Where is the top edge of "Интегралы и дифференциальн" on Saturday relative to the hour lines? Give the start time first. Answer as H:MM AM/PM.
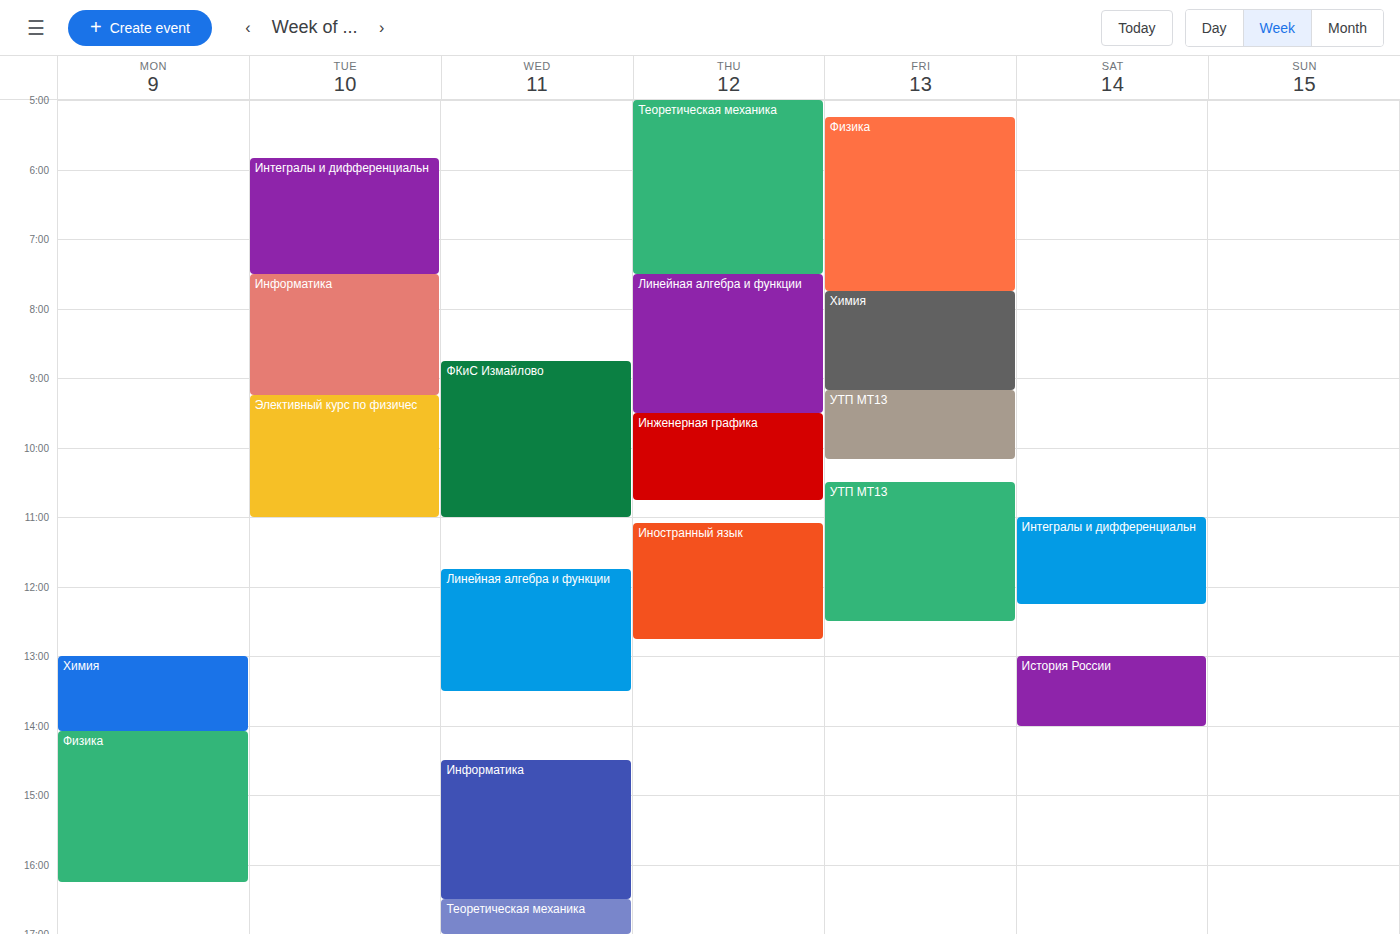
11:00 AM -- exactly on the 11 AM line.